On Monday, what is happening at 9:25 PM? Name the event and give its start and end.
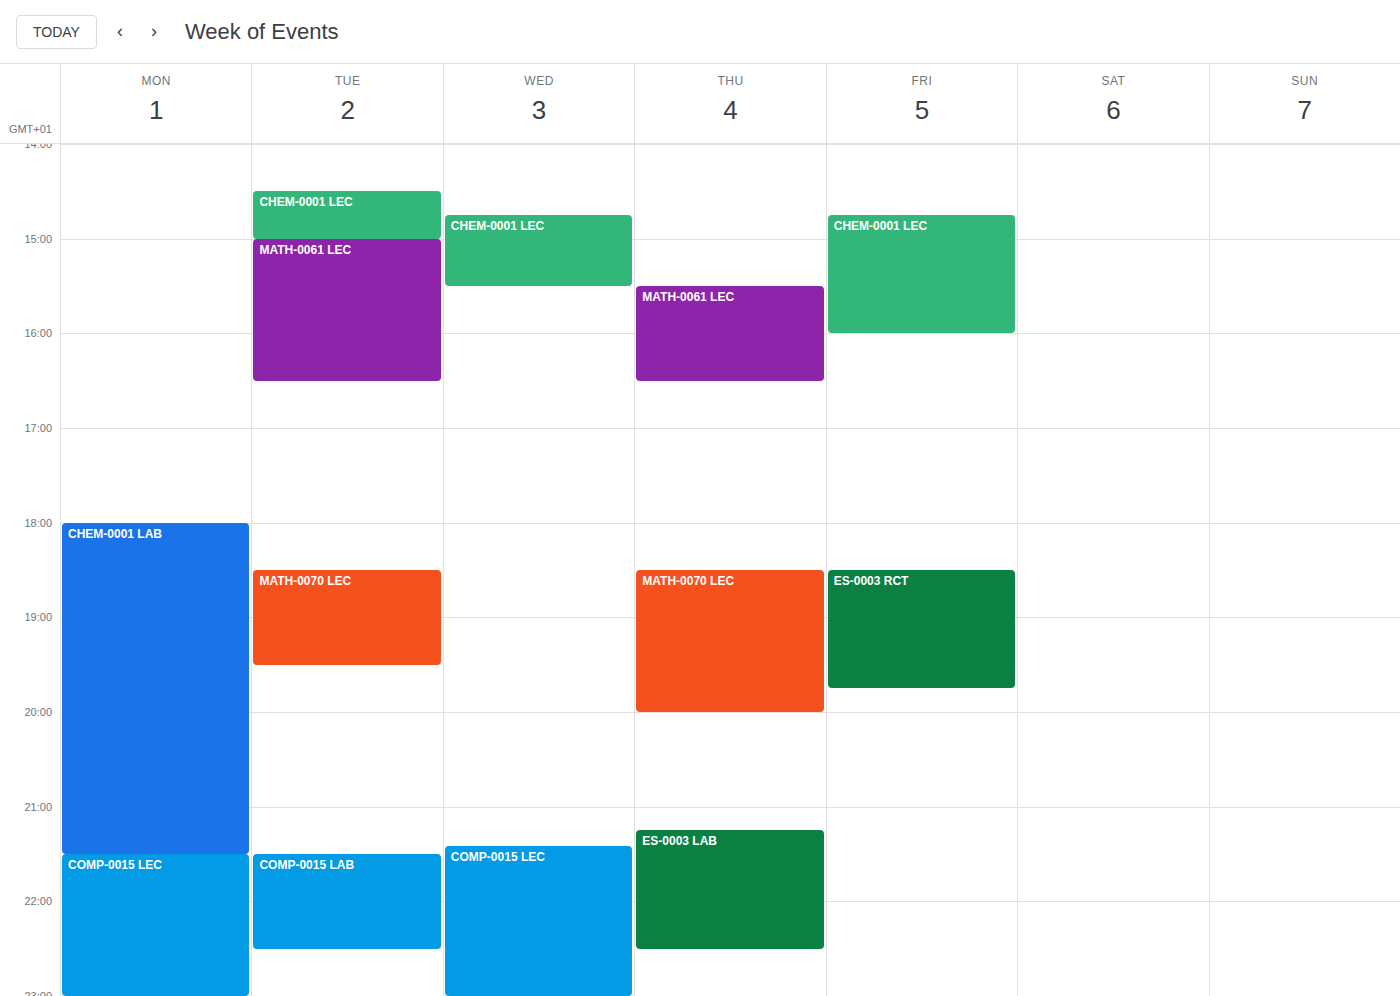
"CHEM-0001 LAB", 6:00 PM to 9:30 PM